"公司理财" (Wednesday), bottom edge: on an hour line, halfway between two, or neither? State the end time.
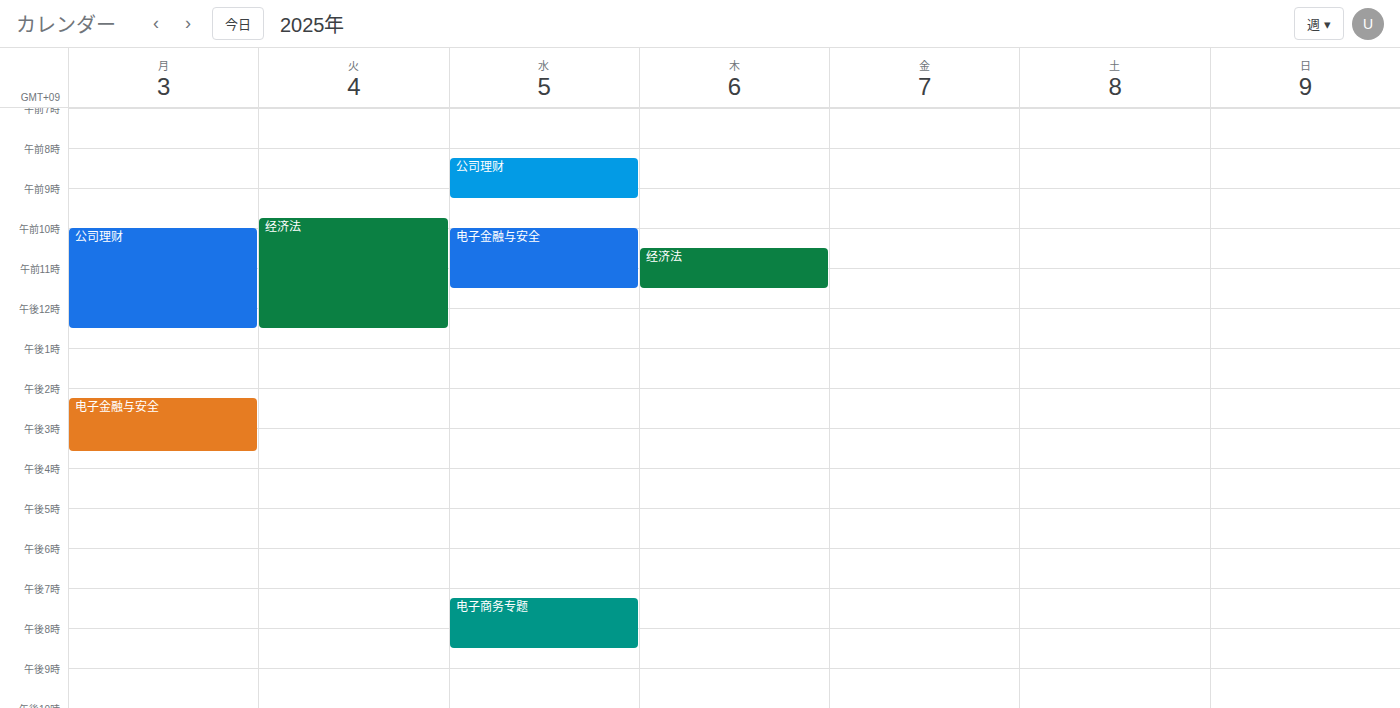
9:15 AM -- neither: a quarter of the way from the 9 AM line to the 10 AM line.